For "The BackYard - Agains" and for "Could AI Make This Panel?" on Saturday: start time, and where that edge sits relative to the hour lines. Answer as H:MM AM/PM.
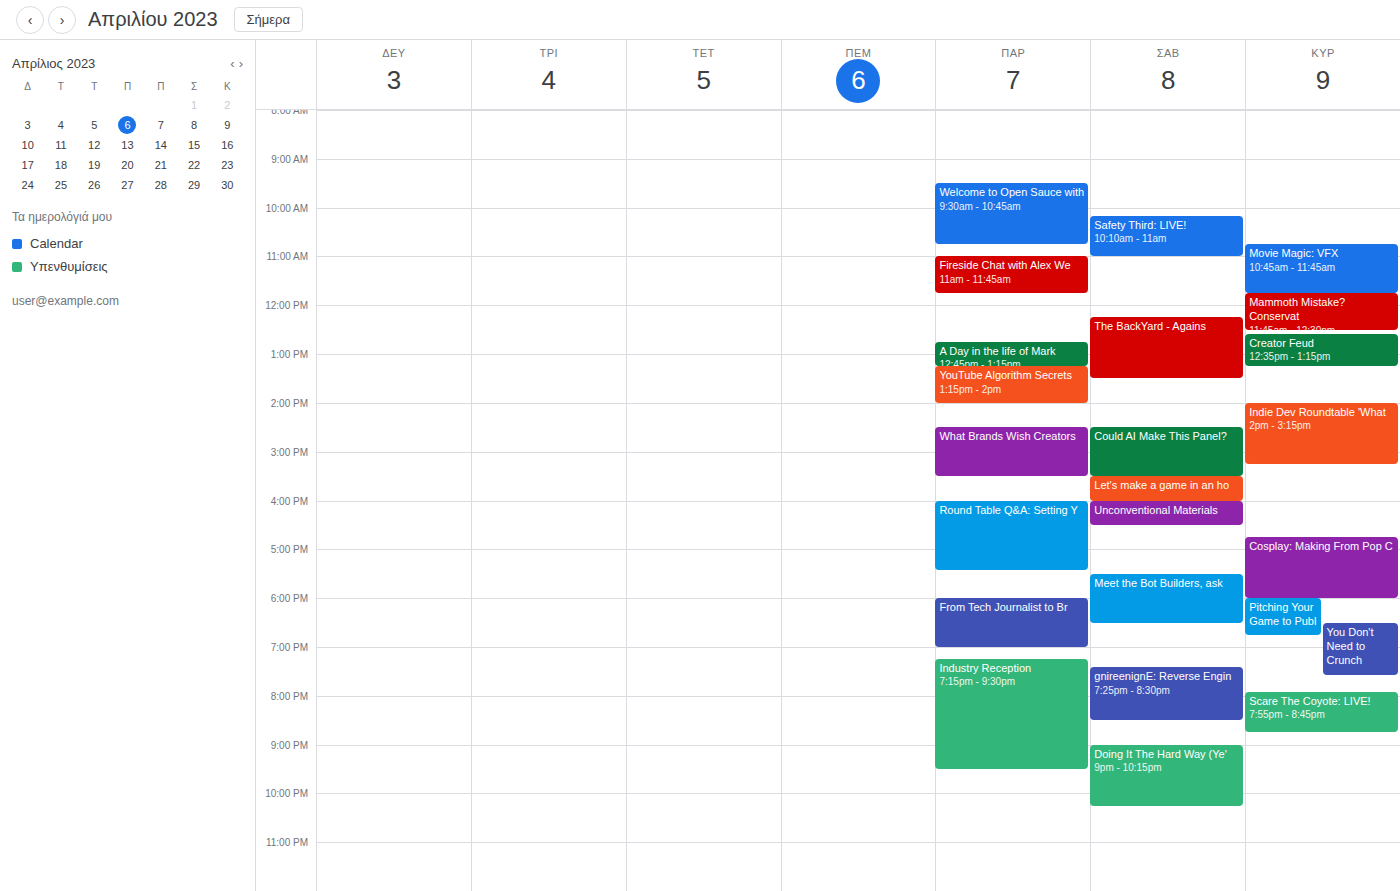
"The BackYard - Agains": 12:15 PM, neither: a quarter of the way from the 12 PM line to the 1 PM line. "Could AI Make This Panel?": 2:30 PM, halfway between the 2 PM and 3 PM lines.